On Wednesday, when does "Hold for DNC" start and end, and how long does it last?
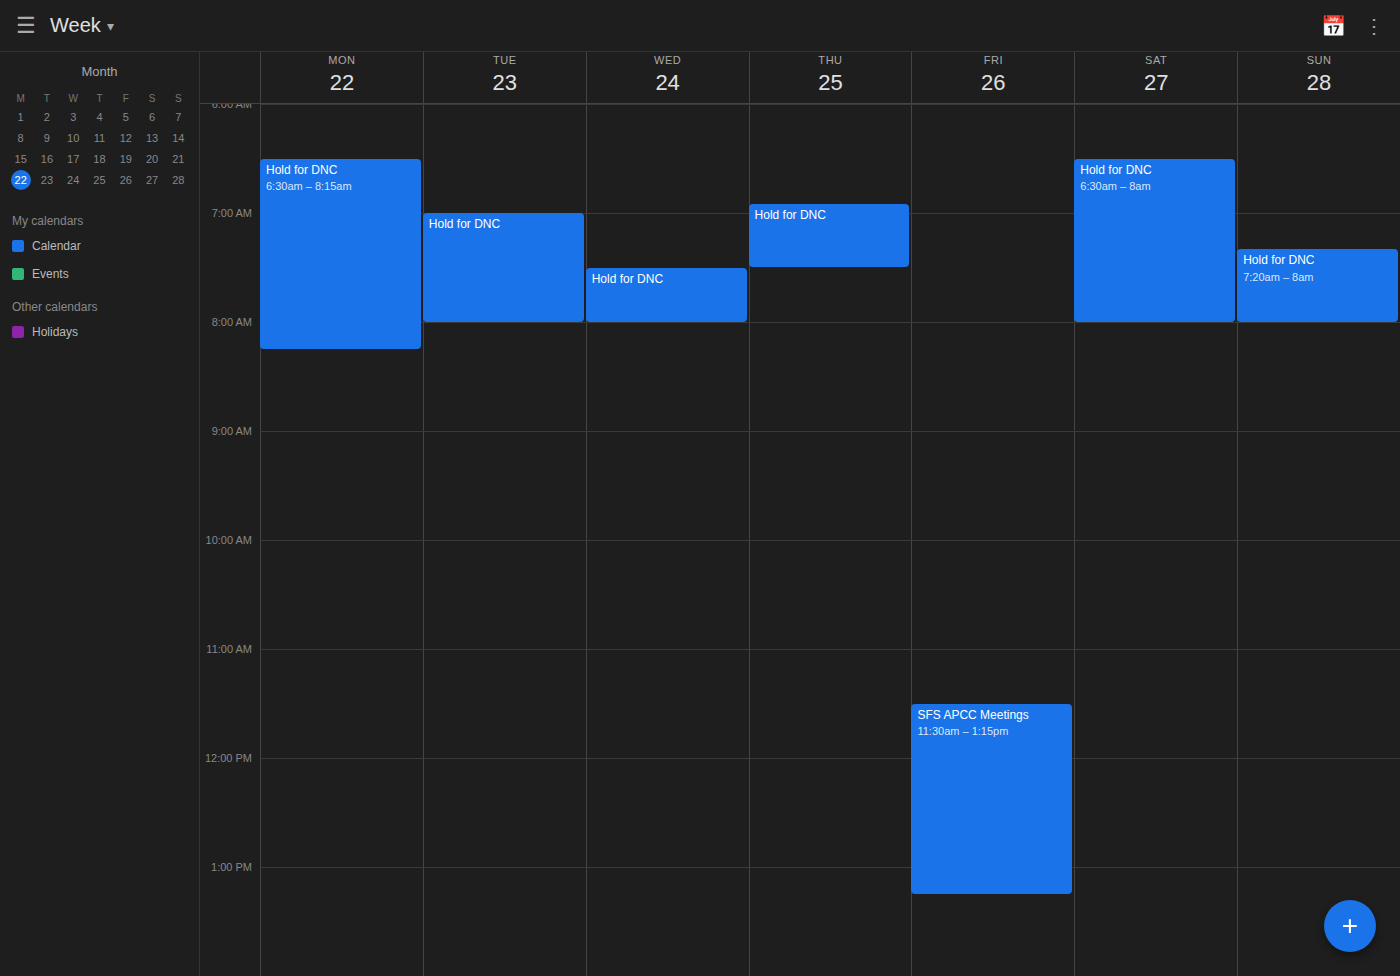
07:30 to 08:00, 30 minutes